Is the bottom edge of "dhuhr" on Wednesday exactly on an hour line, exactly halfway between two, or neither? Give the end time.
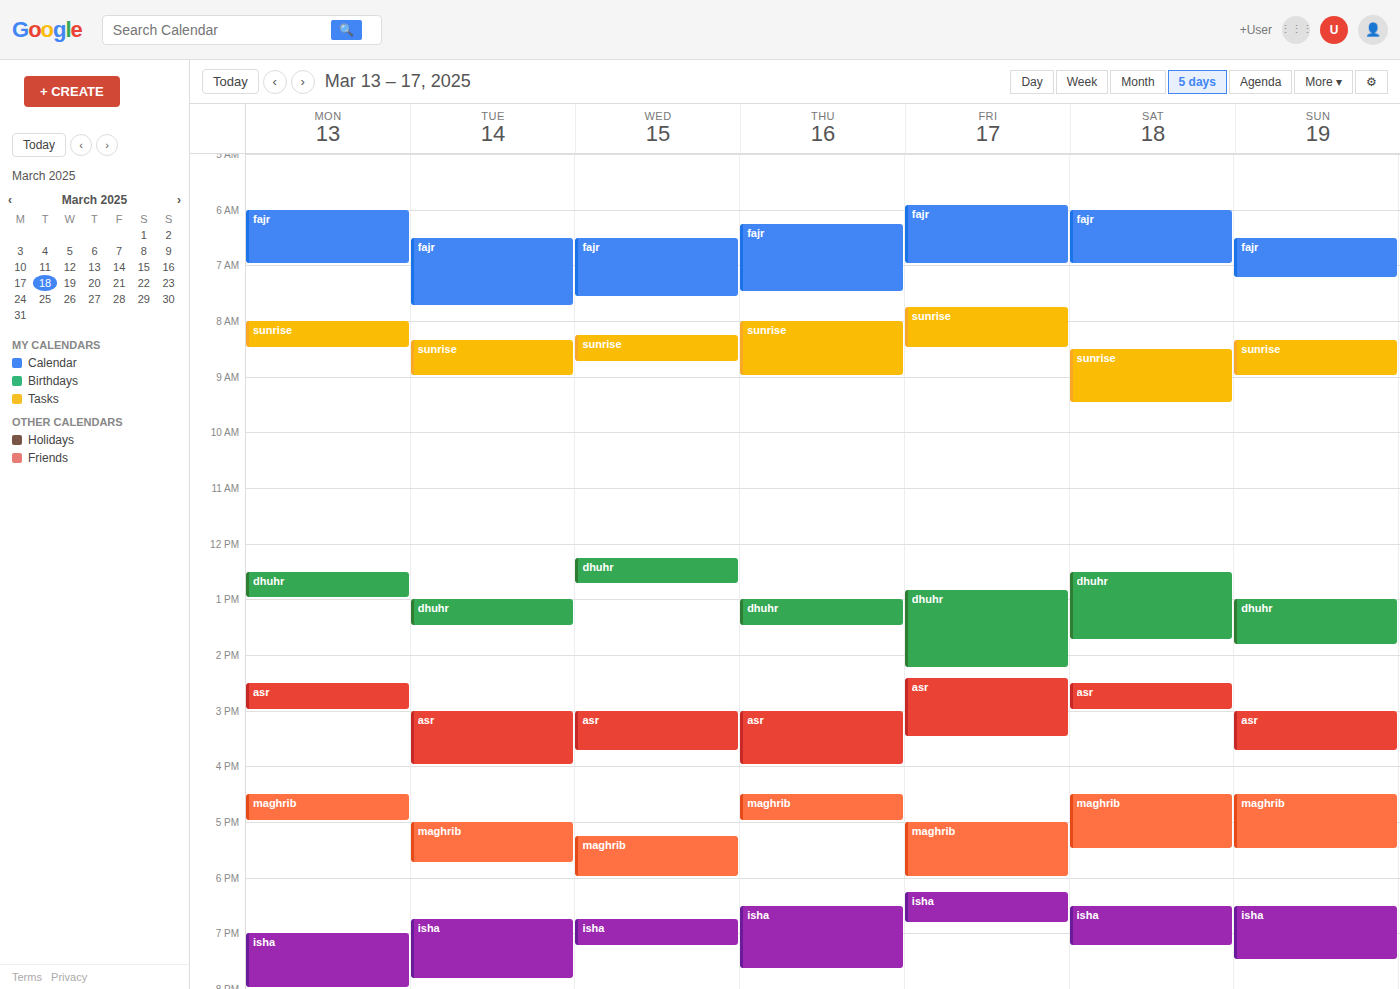
12:45 PM -- neither: three quarters of the way from the 12 PM line to the 1 PM line.